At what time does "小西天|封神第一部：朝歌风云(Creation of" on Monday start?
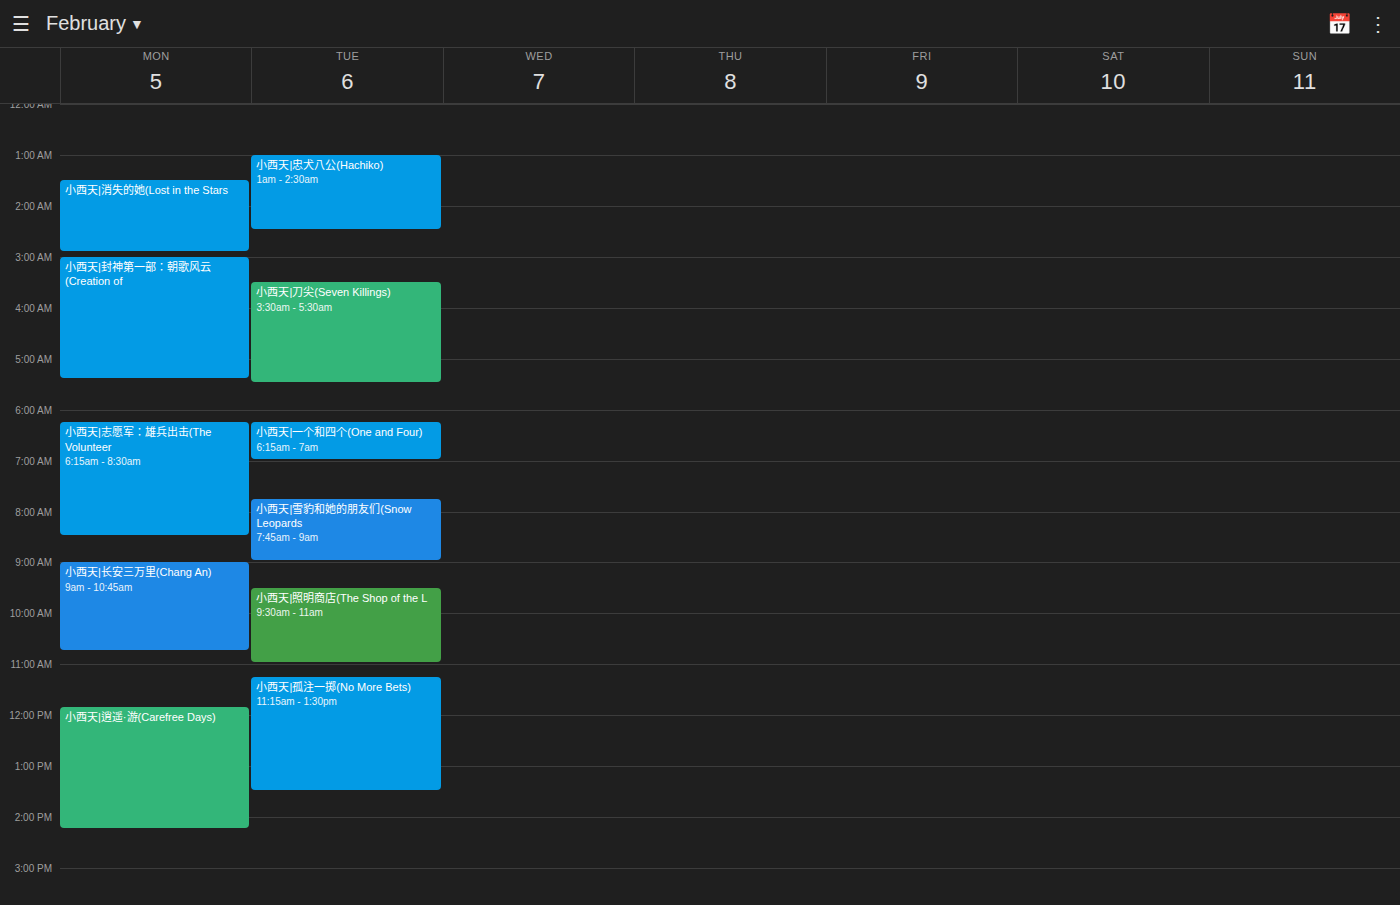
3:00 AM